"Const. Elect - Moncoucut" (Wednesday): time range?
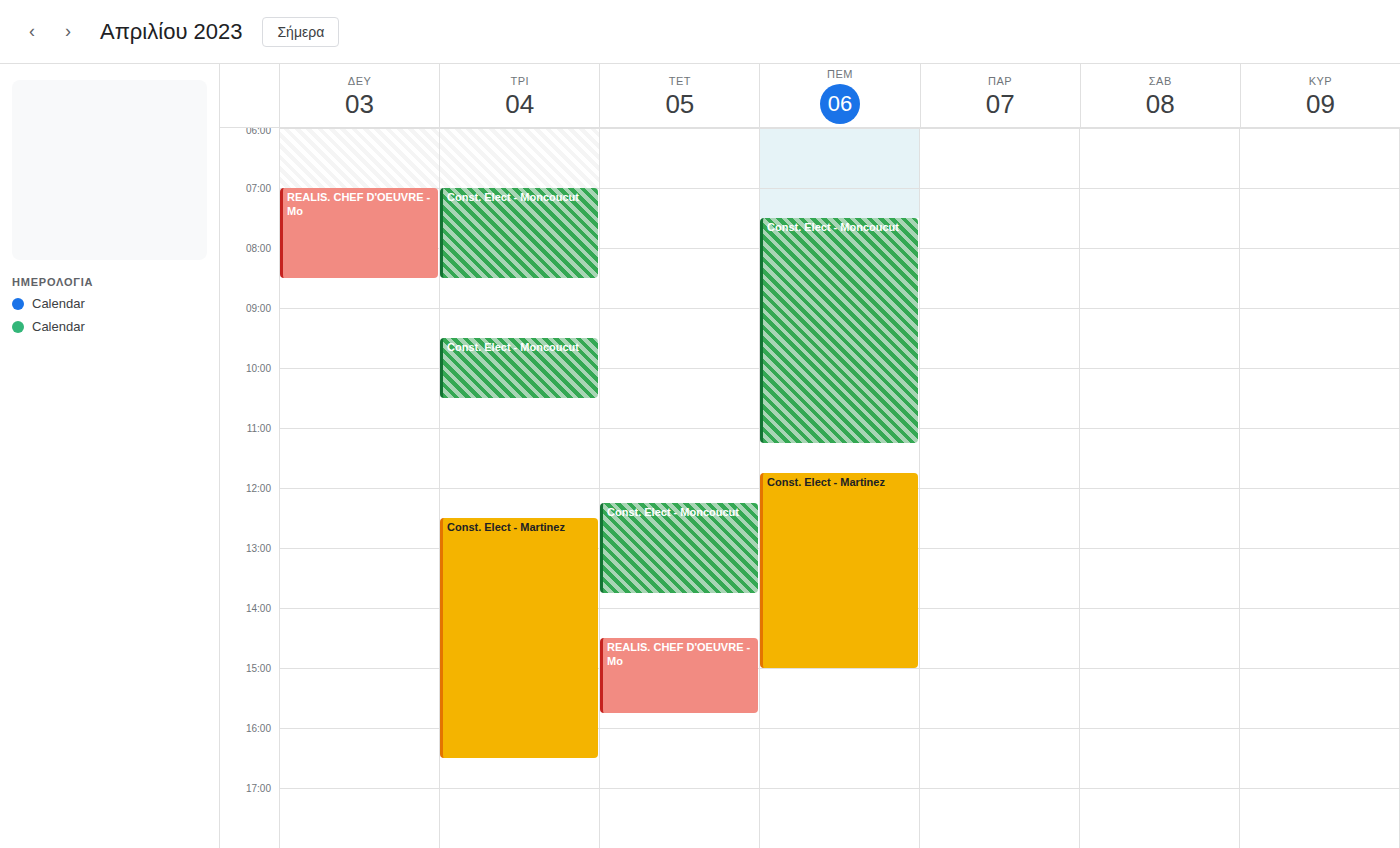
12:15 PM to 1:45 PM